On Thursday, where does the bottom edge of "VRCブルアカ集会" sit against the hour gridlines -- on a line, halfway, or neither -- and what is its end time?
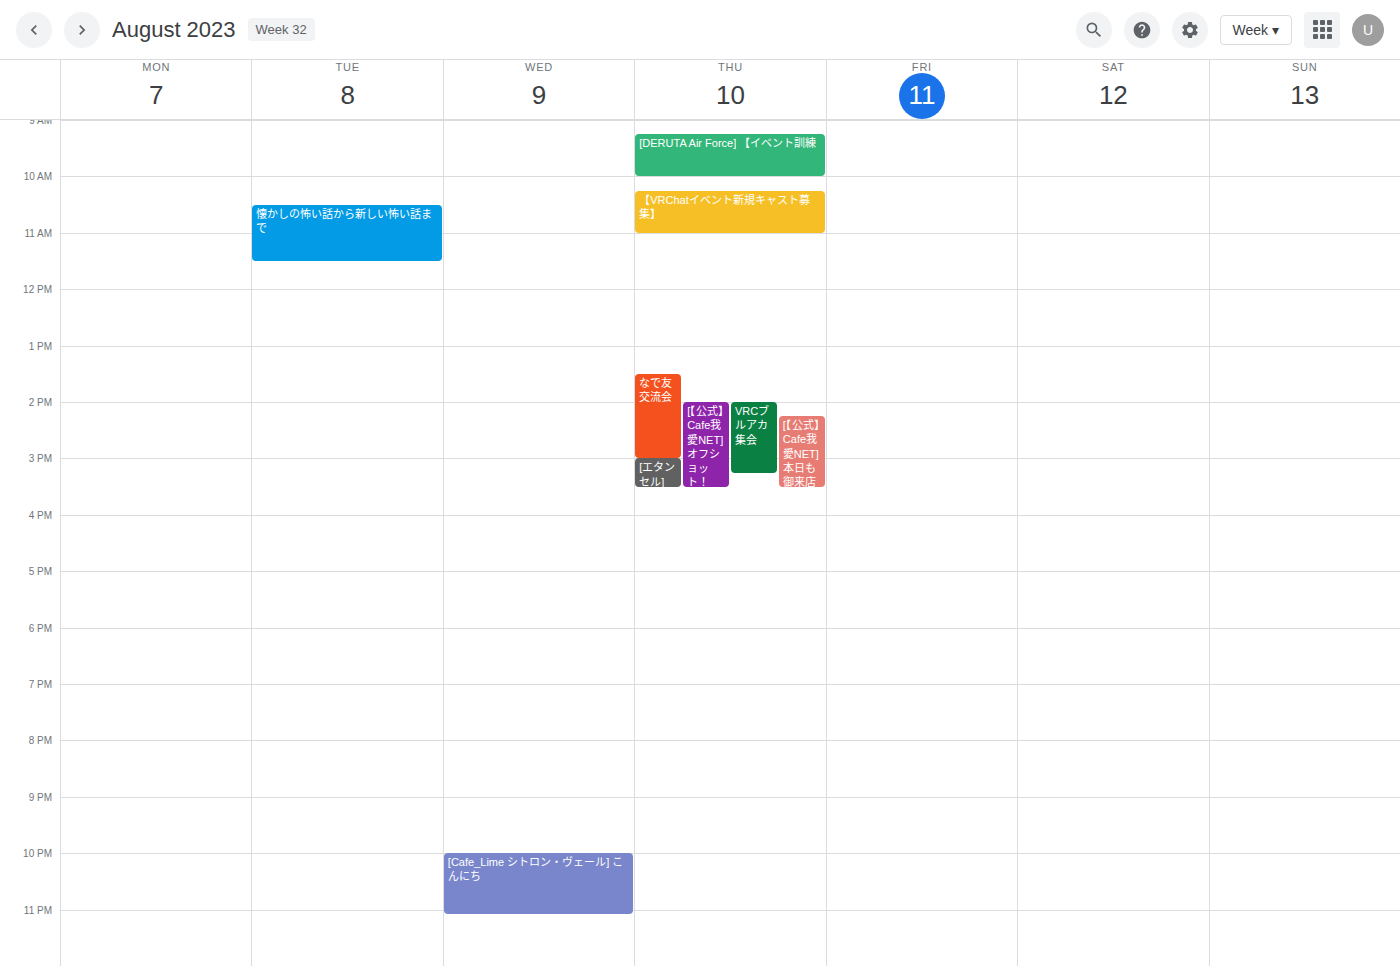
3:15 PM -- neither: a quarter of the way from the 3 PM line to the 4 PM line.